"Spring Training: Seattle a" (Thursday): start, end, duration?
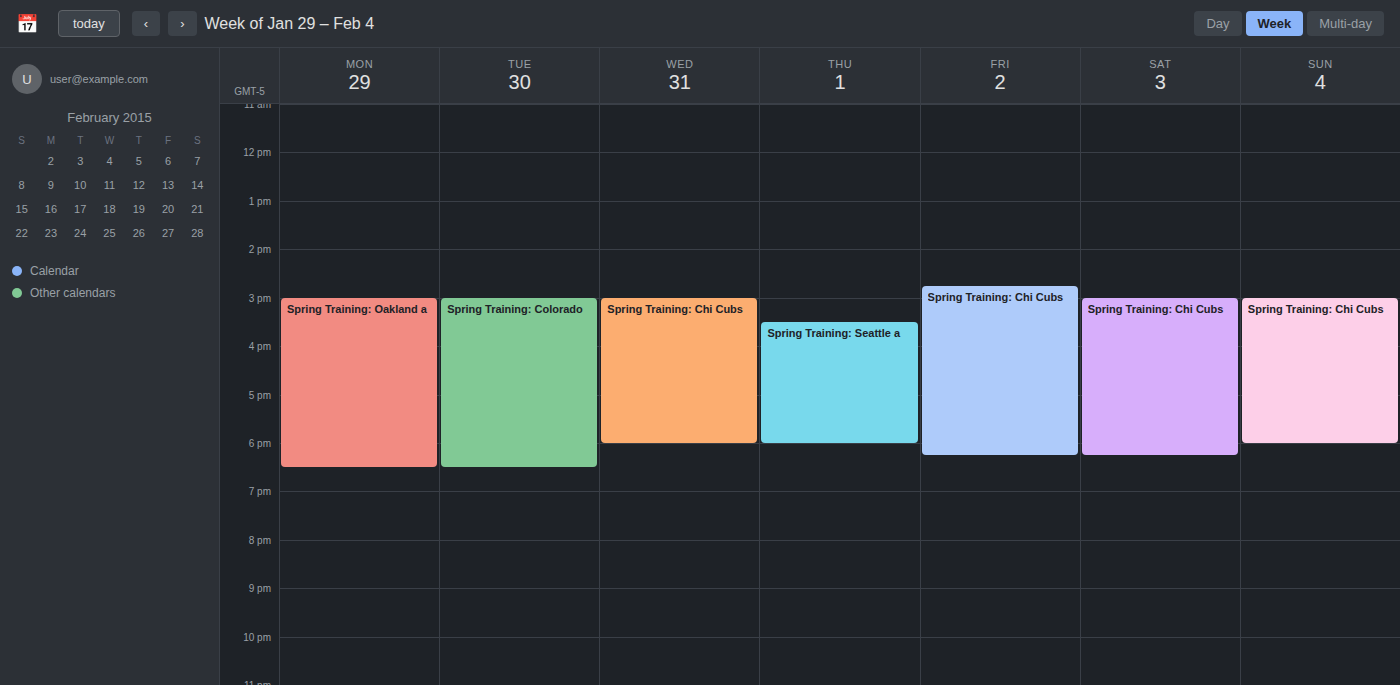
3:30 PM to 6:00 PM, 2 hours 30 minutes